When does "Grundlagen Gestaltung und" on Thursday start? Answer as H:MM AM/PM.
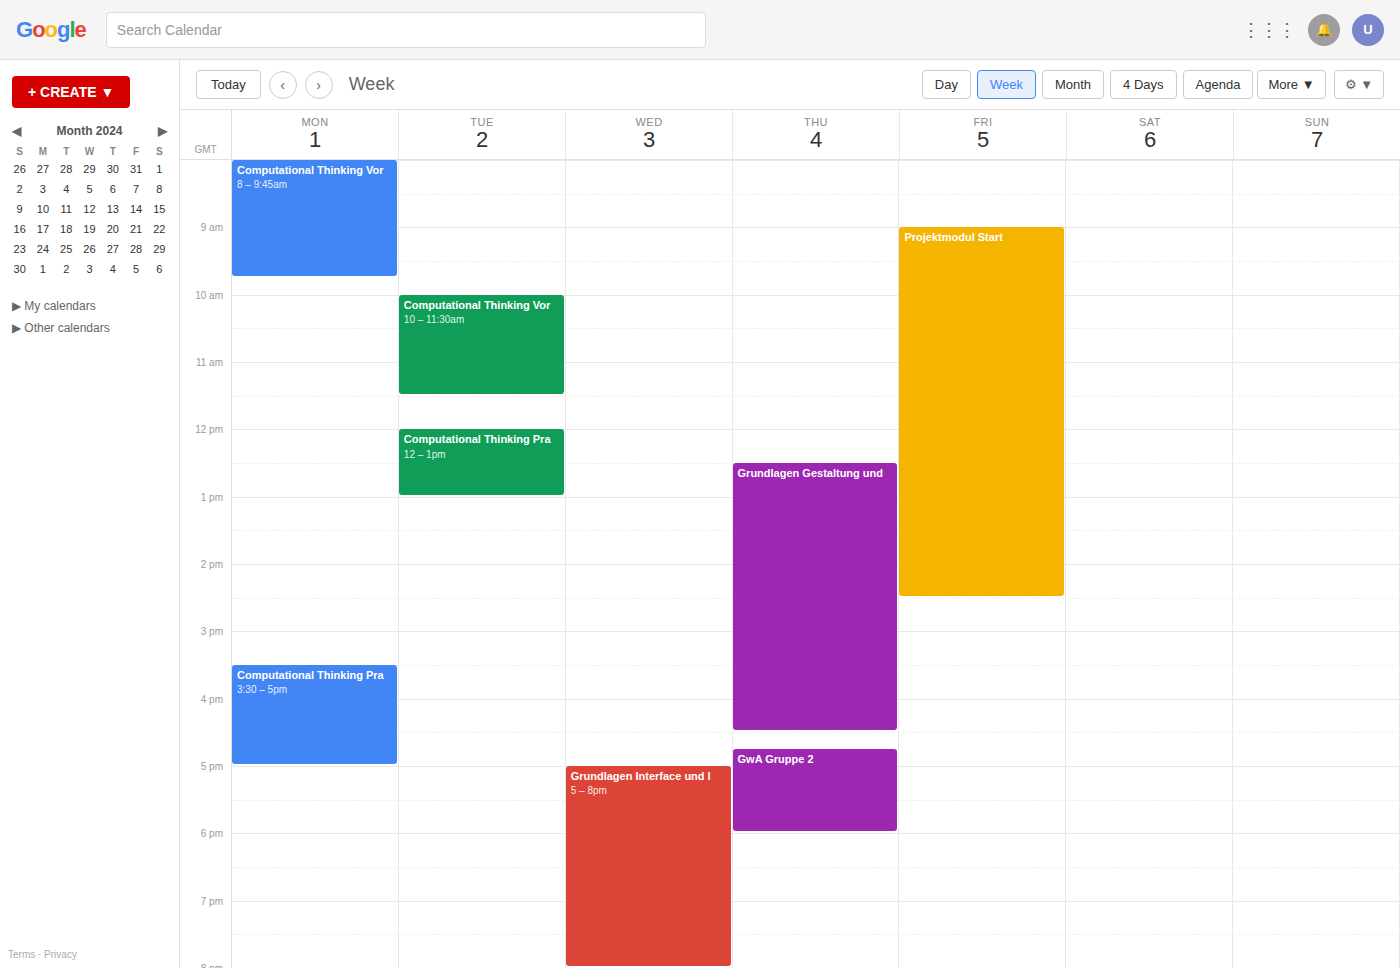
12:30 PM